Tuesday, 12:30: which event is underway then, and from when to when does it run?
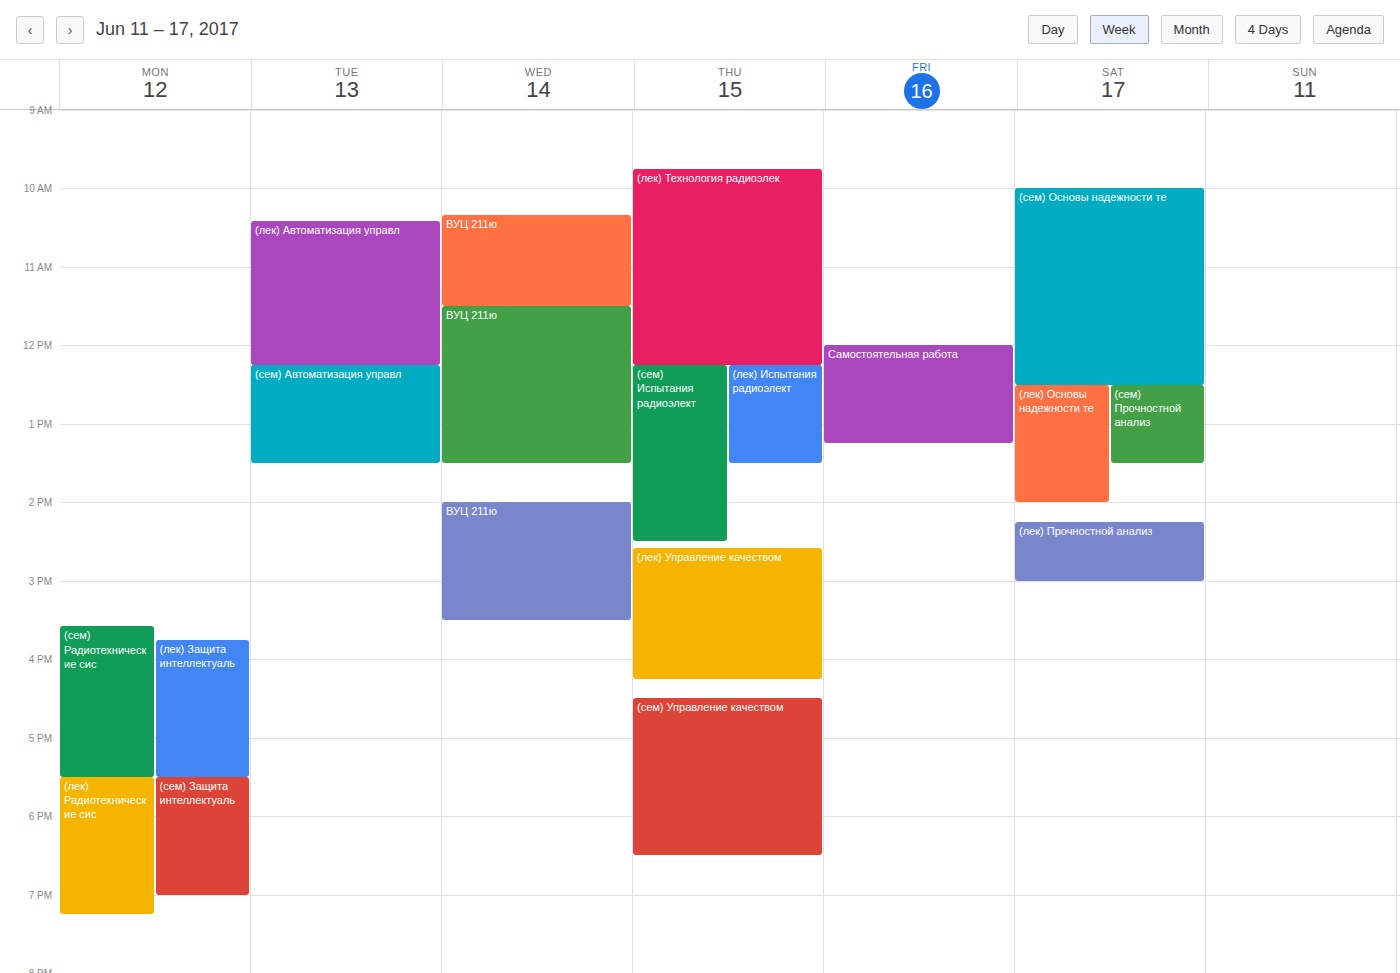
"(сем) Автоматизация управл", 12:15 to 13:30